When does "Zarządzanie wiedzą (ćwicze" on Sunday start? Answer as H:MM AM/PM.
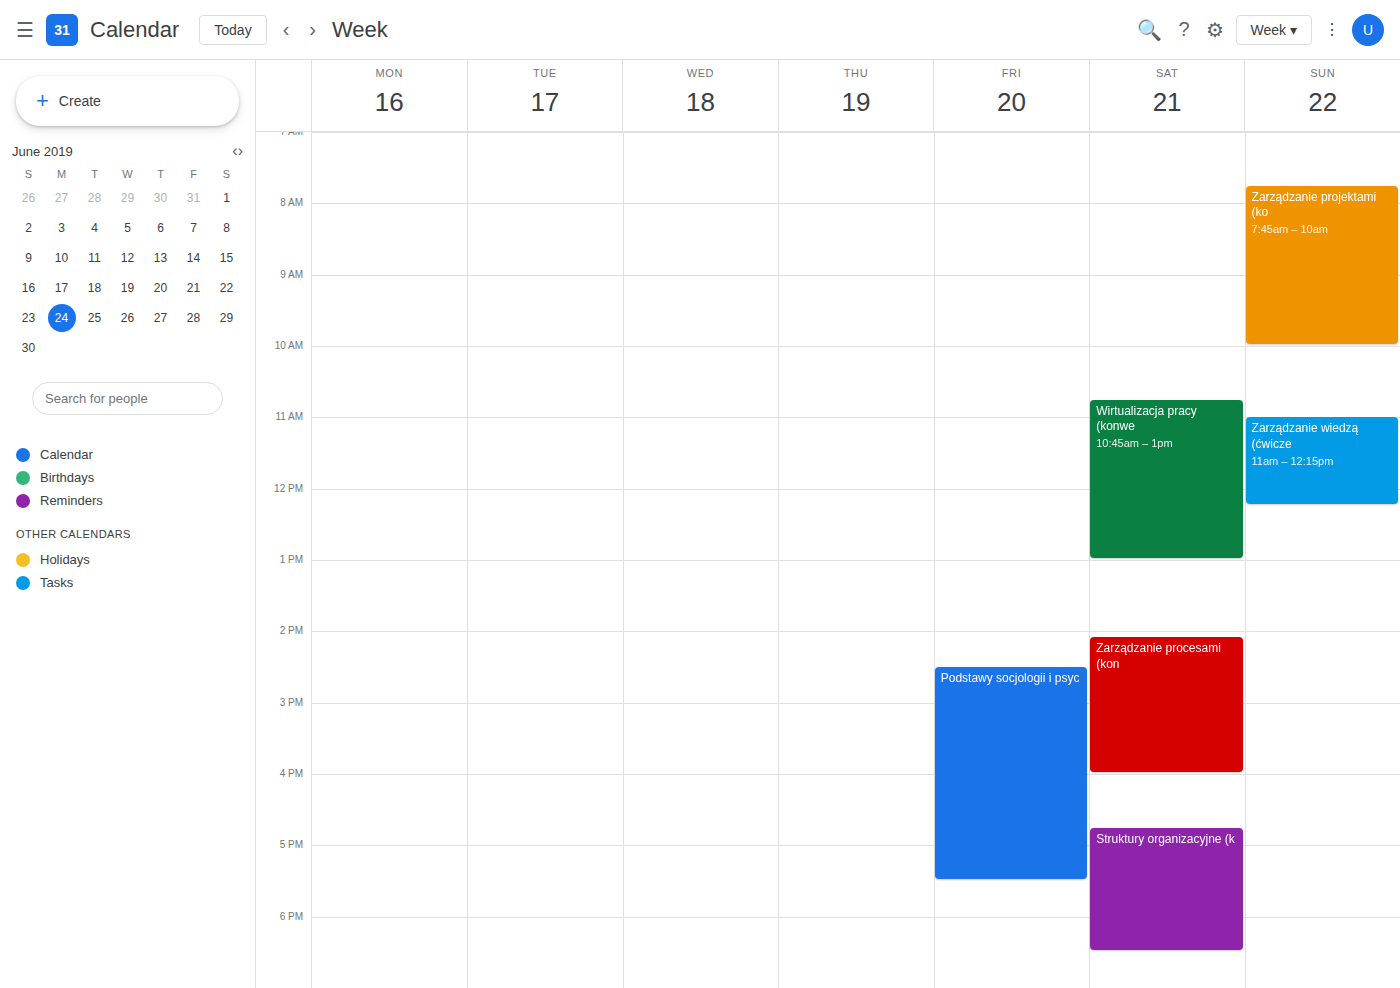
11:00 AM